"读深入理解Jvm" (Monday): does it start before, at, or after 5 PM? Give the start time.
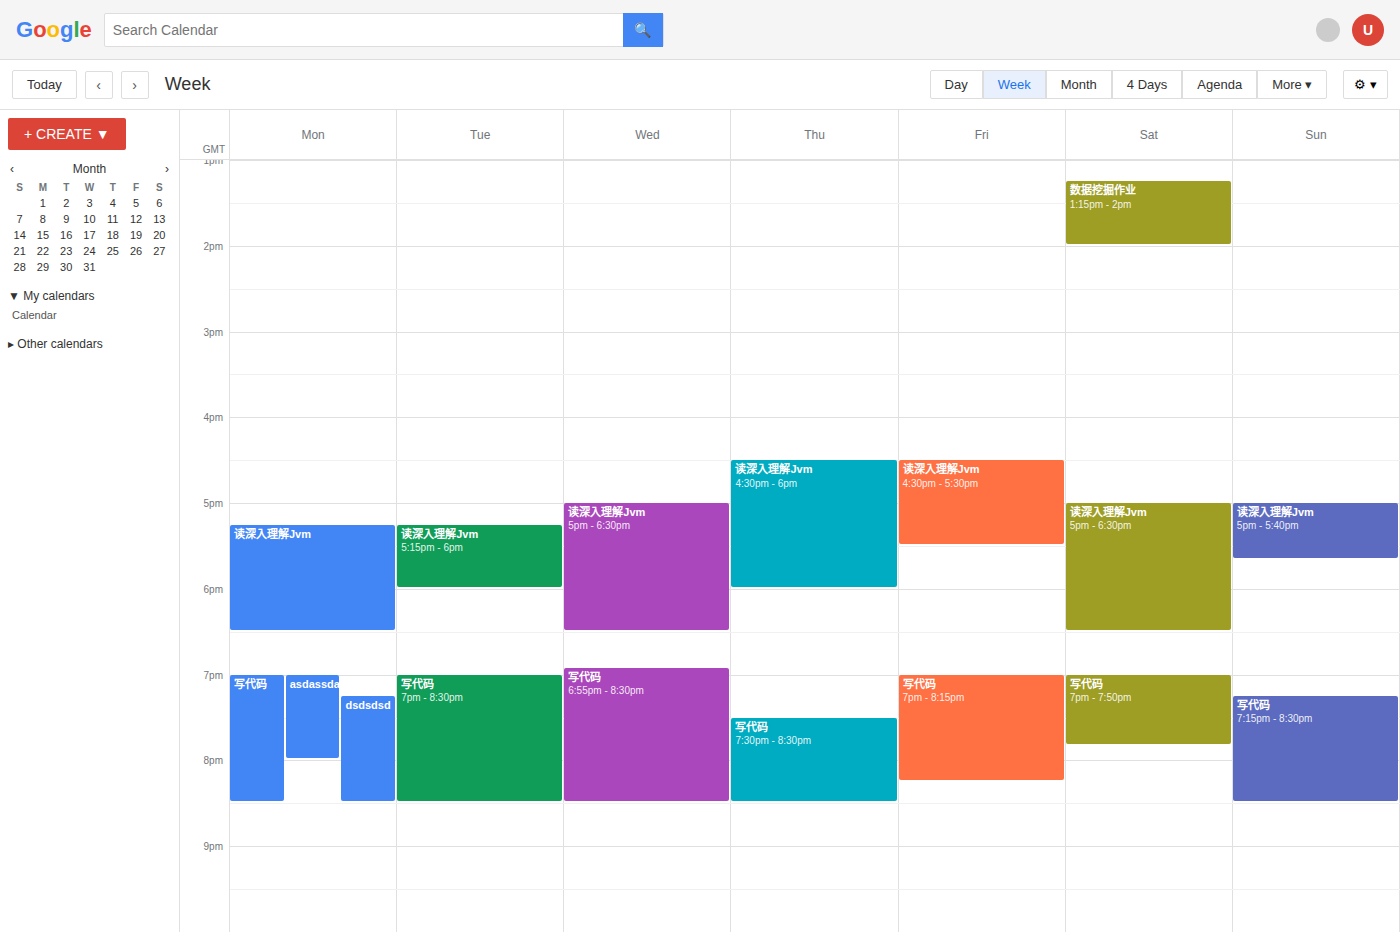
5:15 PM -- after 5 PM, 15 minutes below the 5 PM line.